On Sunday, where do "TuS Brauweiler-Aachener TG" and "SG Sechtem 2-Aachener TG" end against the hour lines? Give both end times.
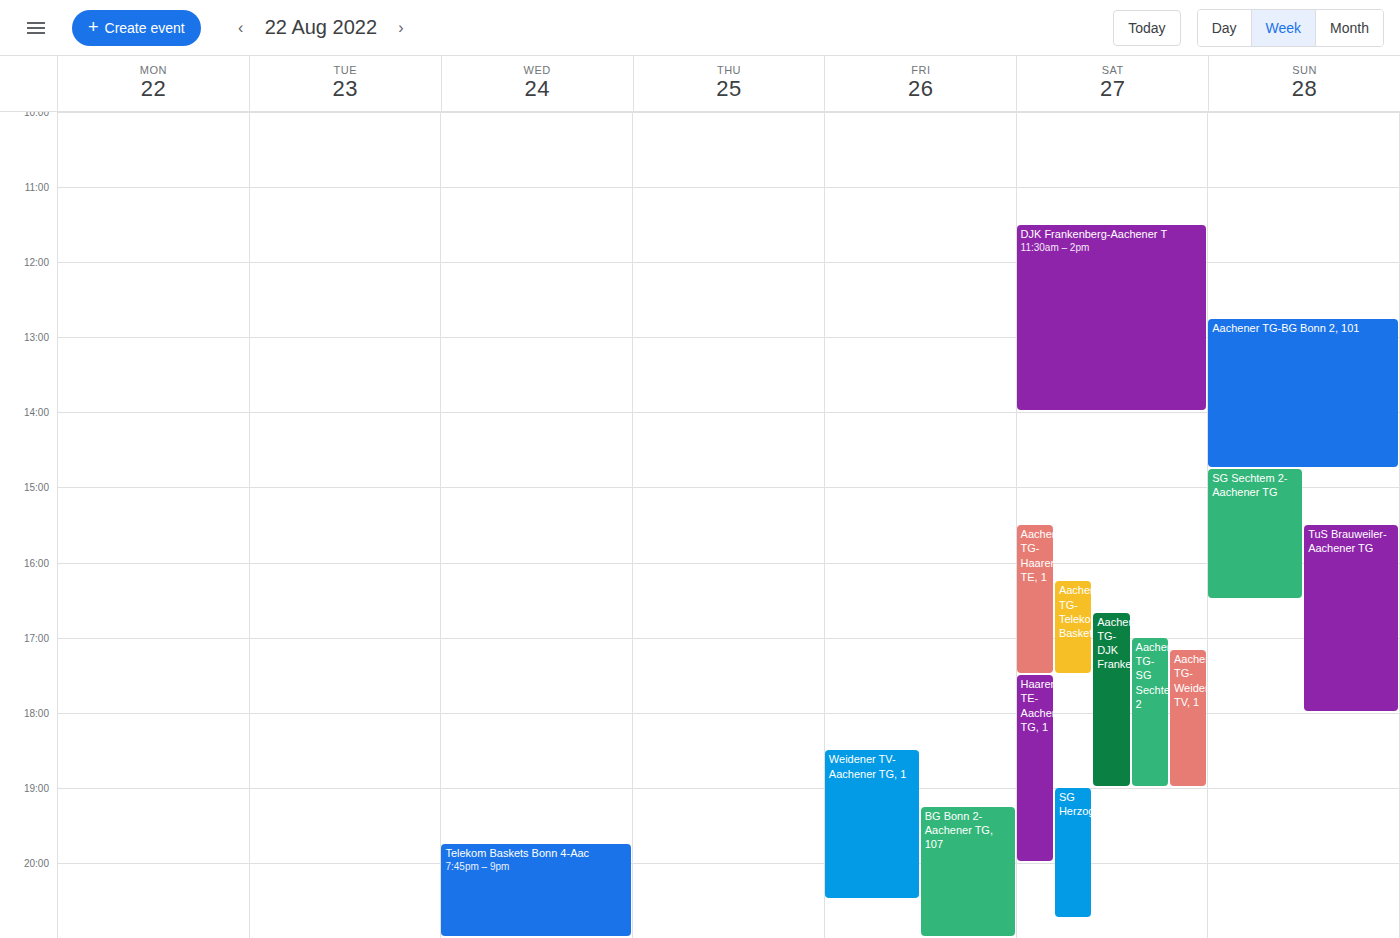
"TuS Brauweiler-Aachener TG": 18:00, exactly on the 18:00 line. "SG Sechtem 2-Aachener TG": 16:30, halfway between the 16:00 and 17:00 lines.